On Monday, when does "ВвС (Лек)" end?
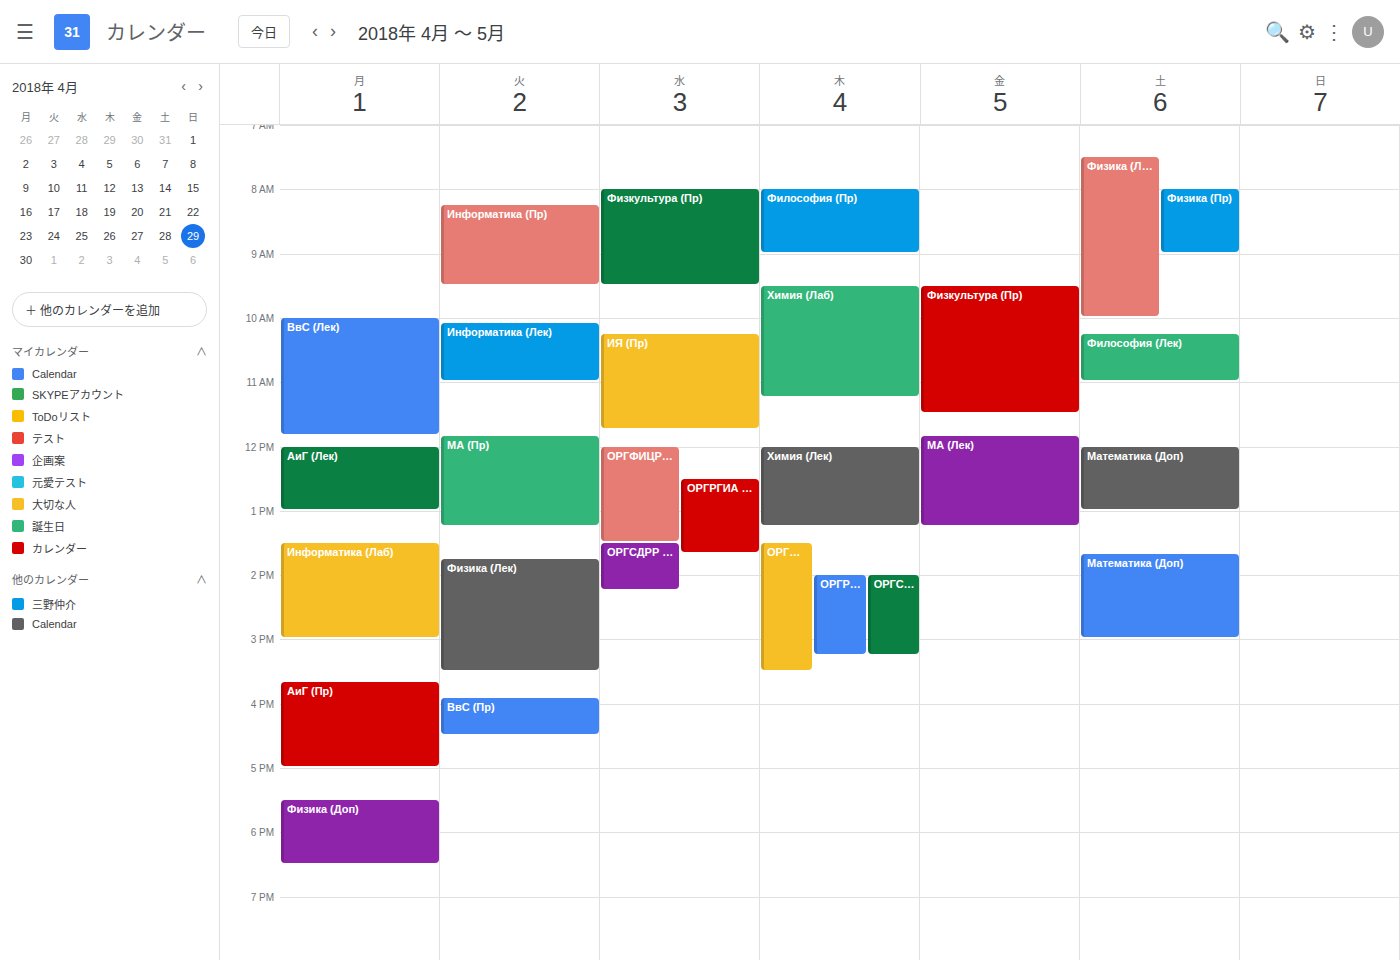
11:50 AM